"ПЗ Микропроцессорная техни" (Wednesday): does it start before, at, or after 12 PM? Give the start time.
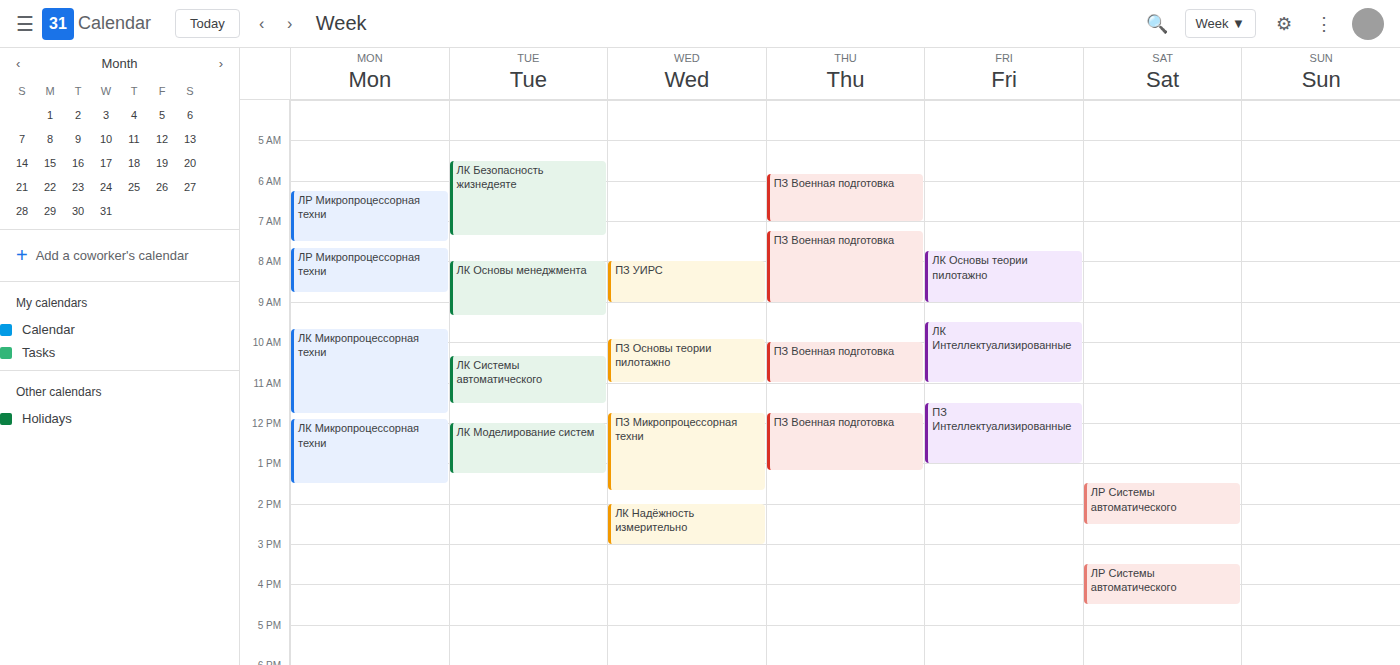
11:45 AM -- before 12 PM, 15 minutes above the 12 PM line.